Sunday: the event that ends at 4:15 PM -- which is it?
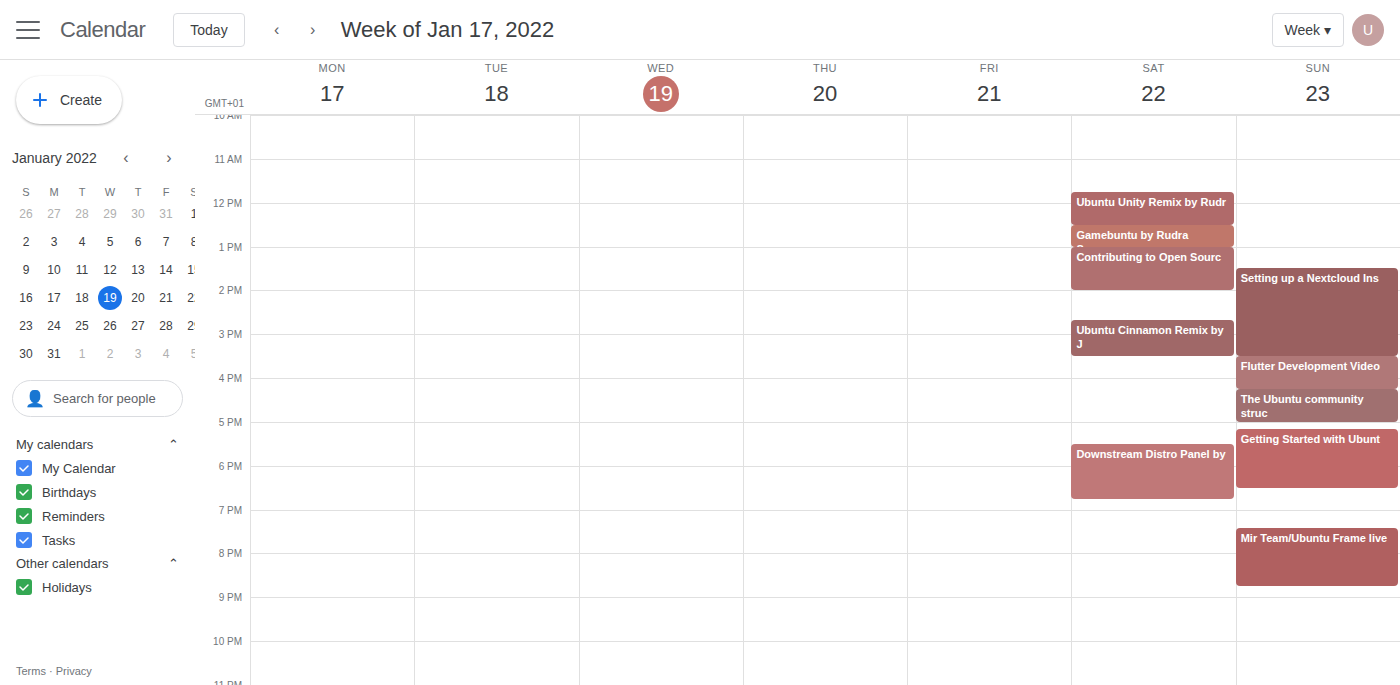
"Flutter Development Video"